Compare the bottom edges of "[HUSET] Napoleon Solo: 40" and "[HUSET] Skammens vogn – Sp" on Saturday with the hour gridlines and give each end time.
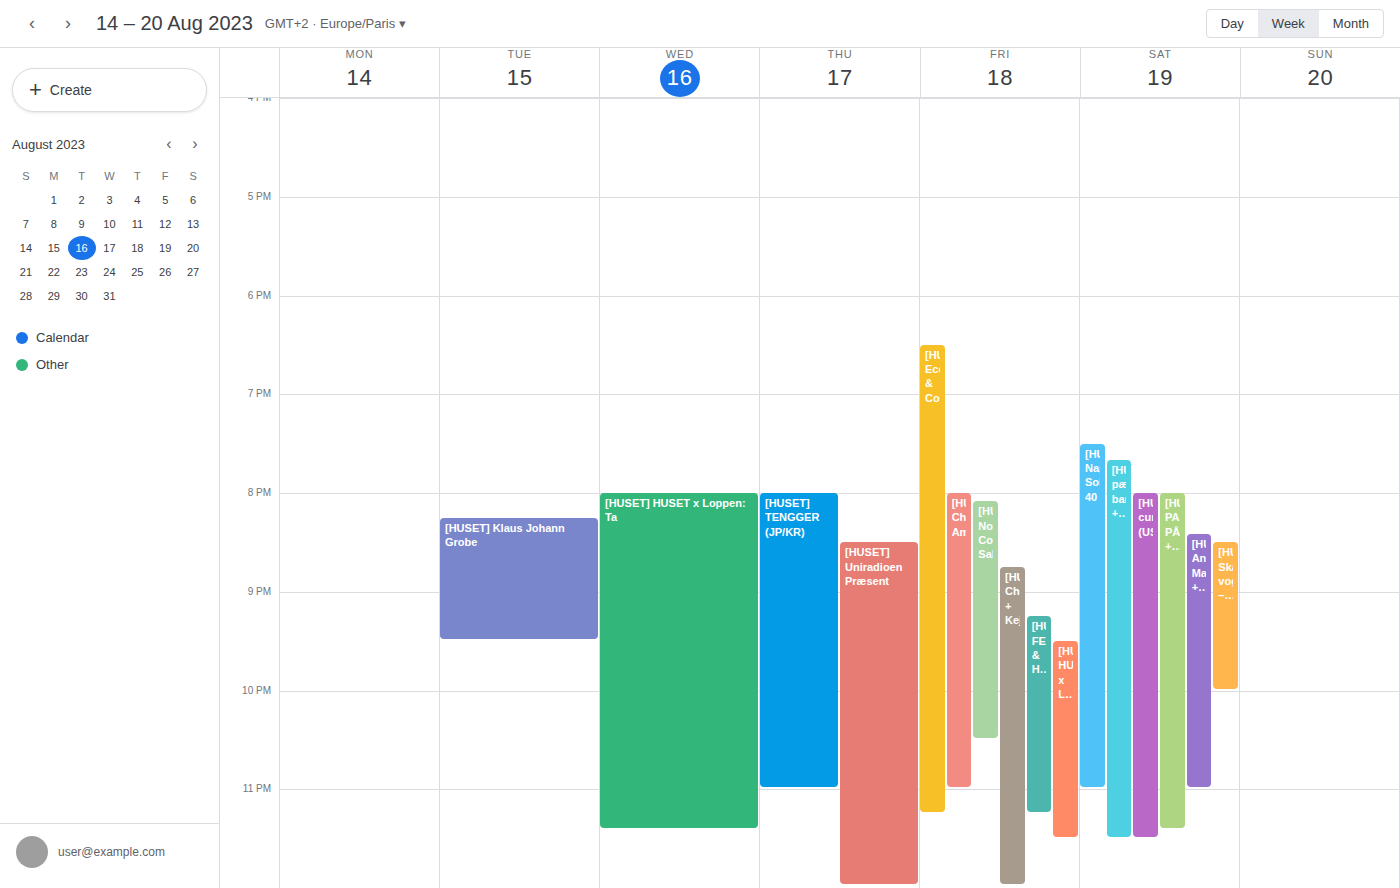
"[HUSET] Napoleon Solo: 40": 11:00 PM, exactly on the 11 PM line. "[HUSET] Skammens vogn – Sp": 10:00 PM, exactly on the 10 PM line.